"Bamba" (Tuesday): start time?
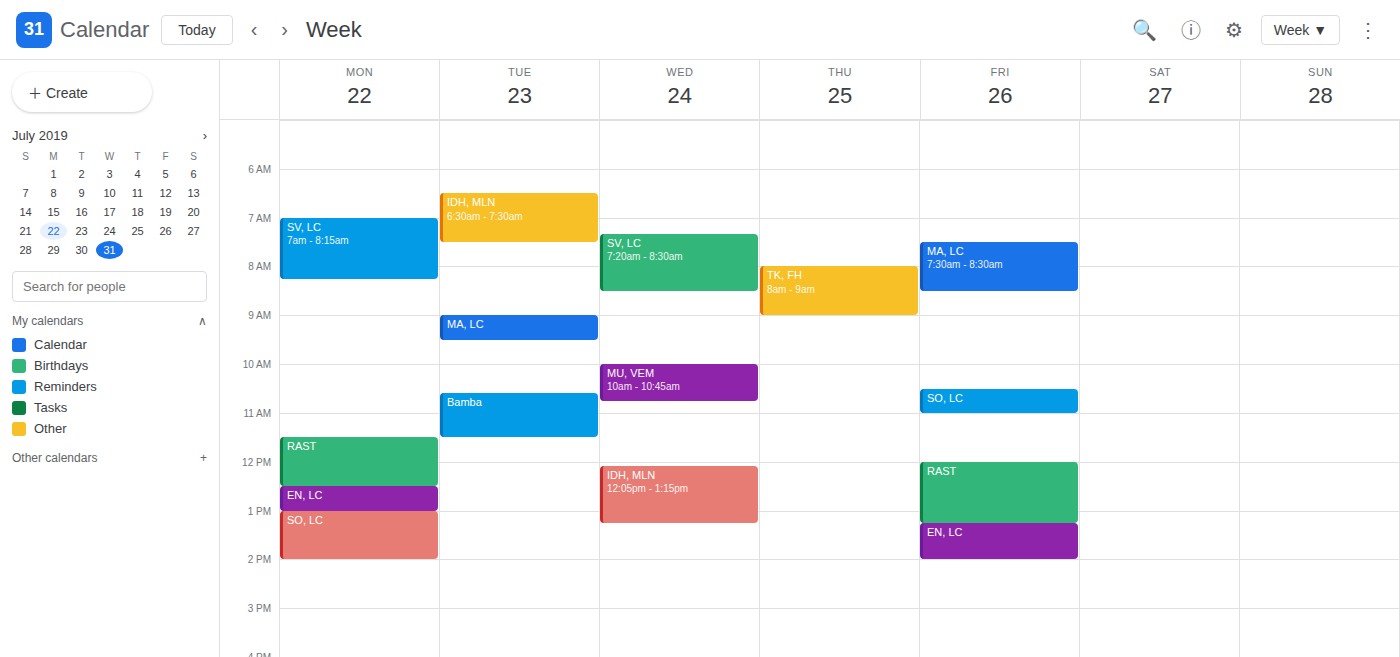
10:35 AM